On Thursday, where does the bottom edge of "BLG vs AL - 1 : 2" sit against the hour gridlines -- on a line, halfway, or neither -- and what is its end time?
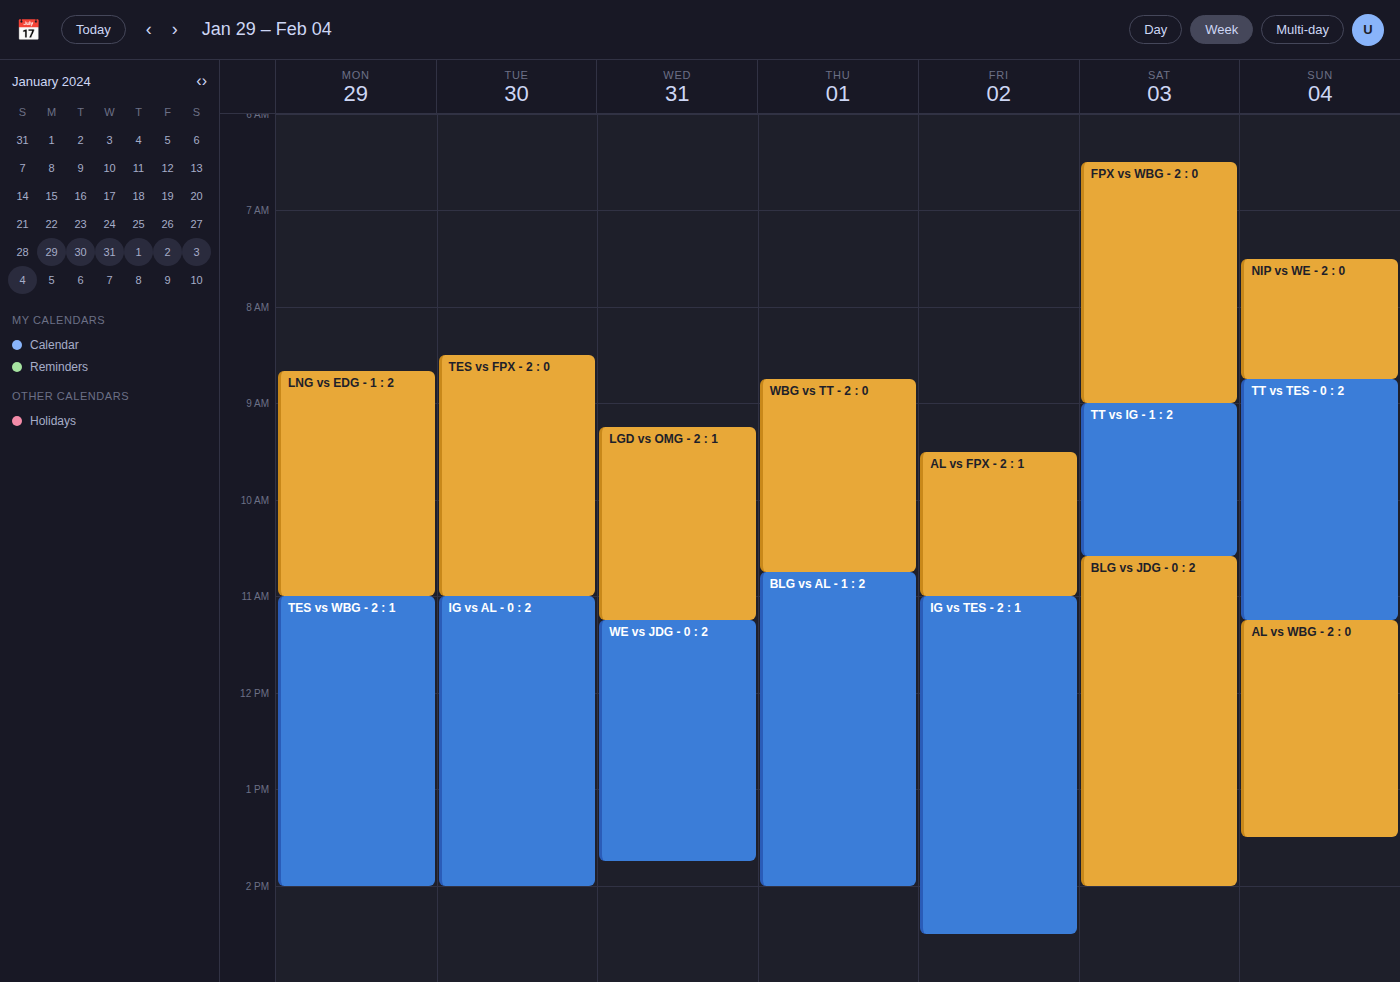
2:00 PM -- exactly on the 2 PM line.